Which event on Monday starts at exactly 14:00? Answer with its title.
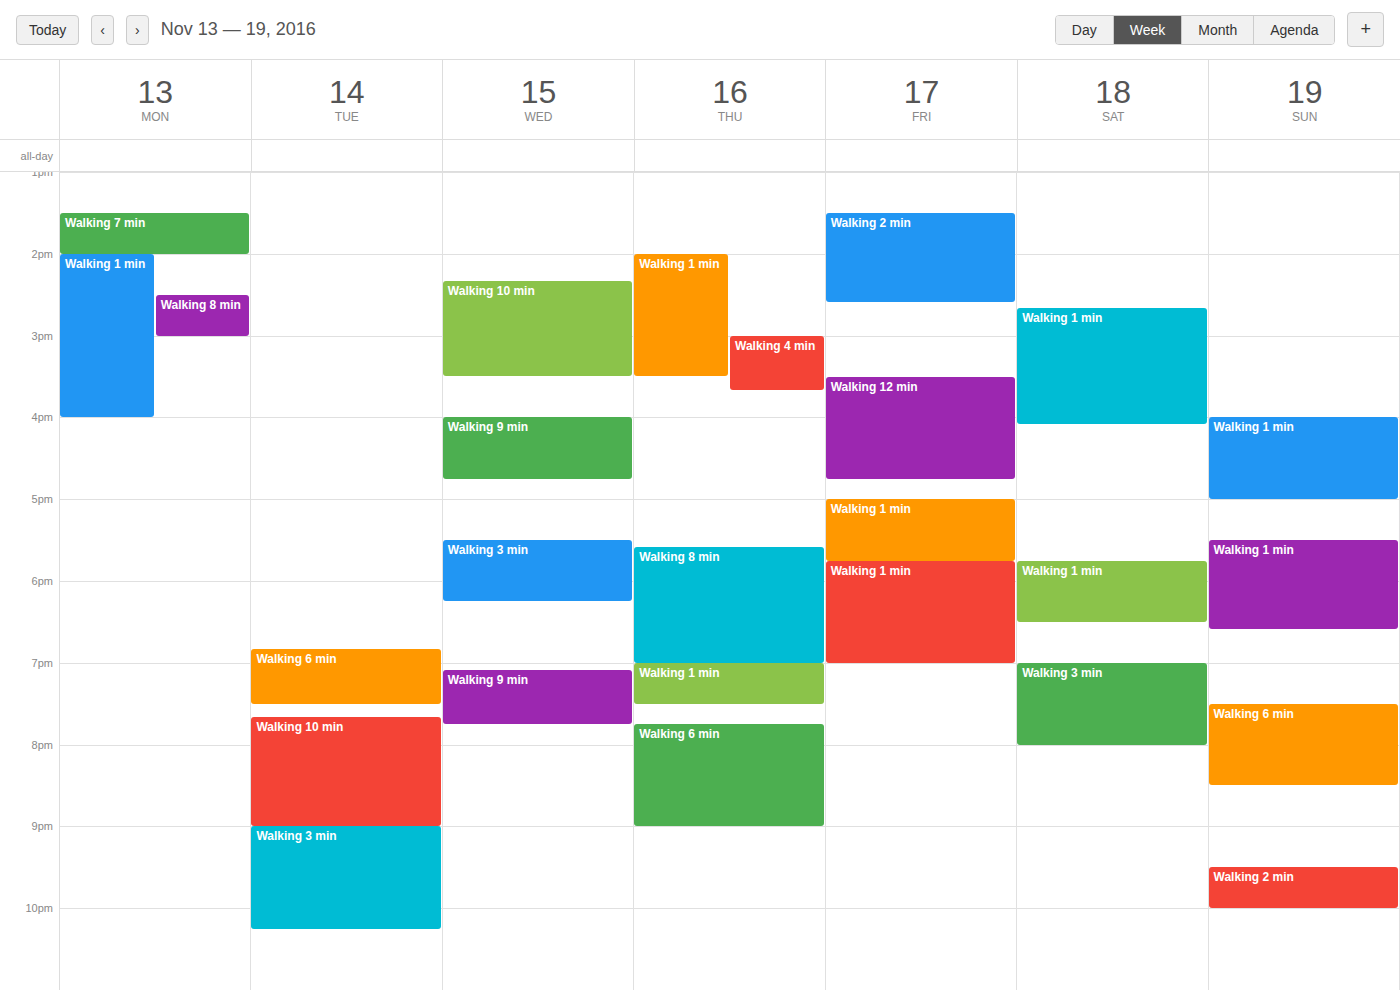
"Walking 1 min"